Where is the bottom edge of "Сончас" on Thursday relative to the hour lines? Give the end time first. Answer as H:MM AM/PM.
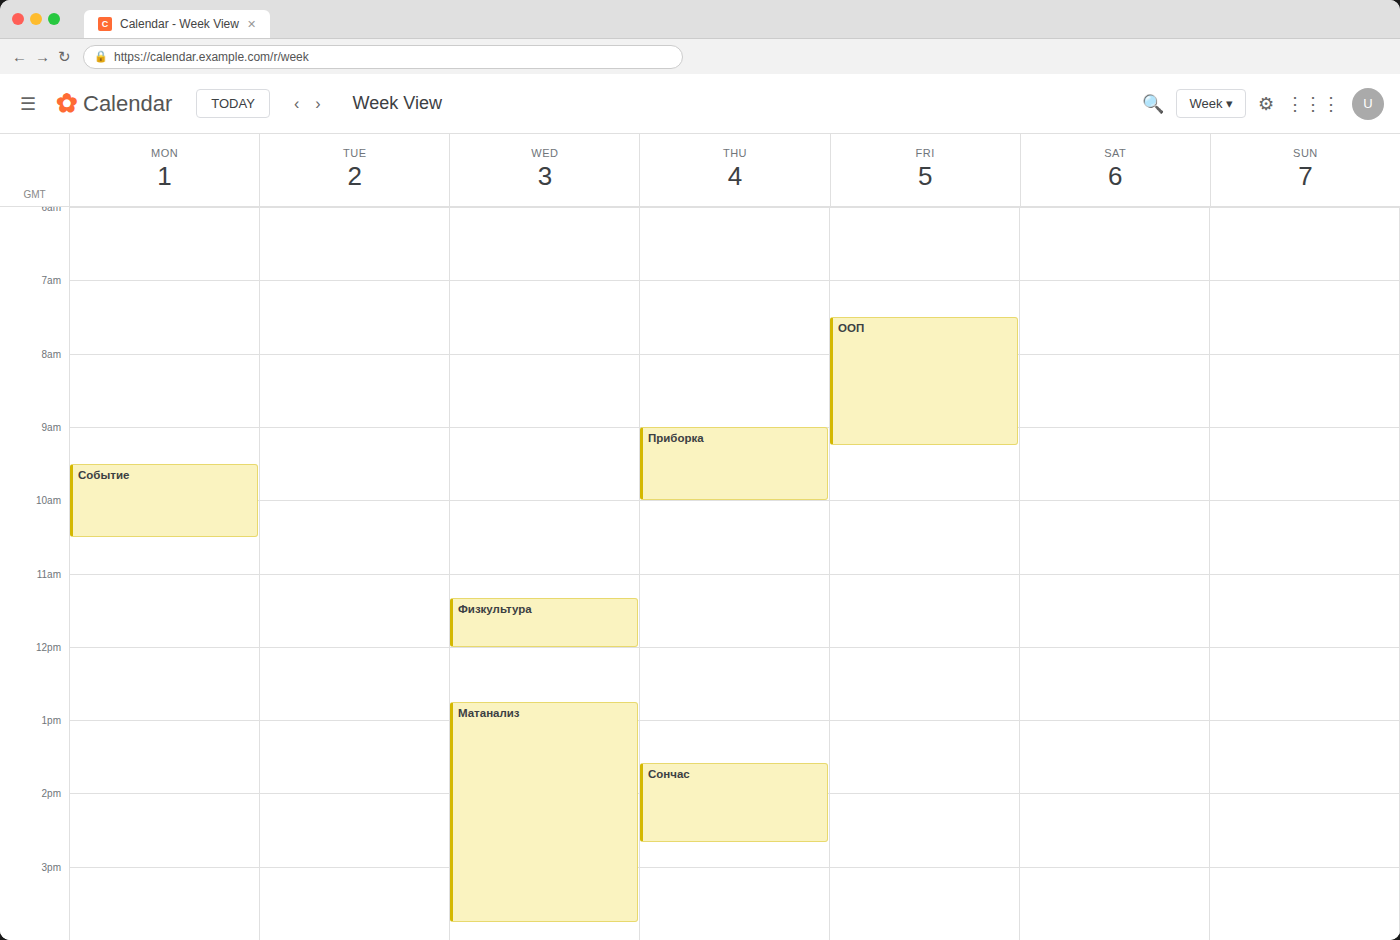
2:40 PM -- neither: 40 minutes below the 2 PM line and 20 minutes above the 3 PM line.